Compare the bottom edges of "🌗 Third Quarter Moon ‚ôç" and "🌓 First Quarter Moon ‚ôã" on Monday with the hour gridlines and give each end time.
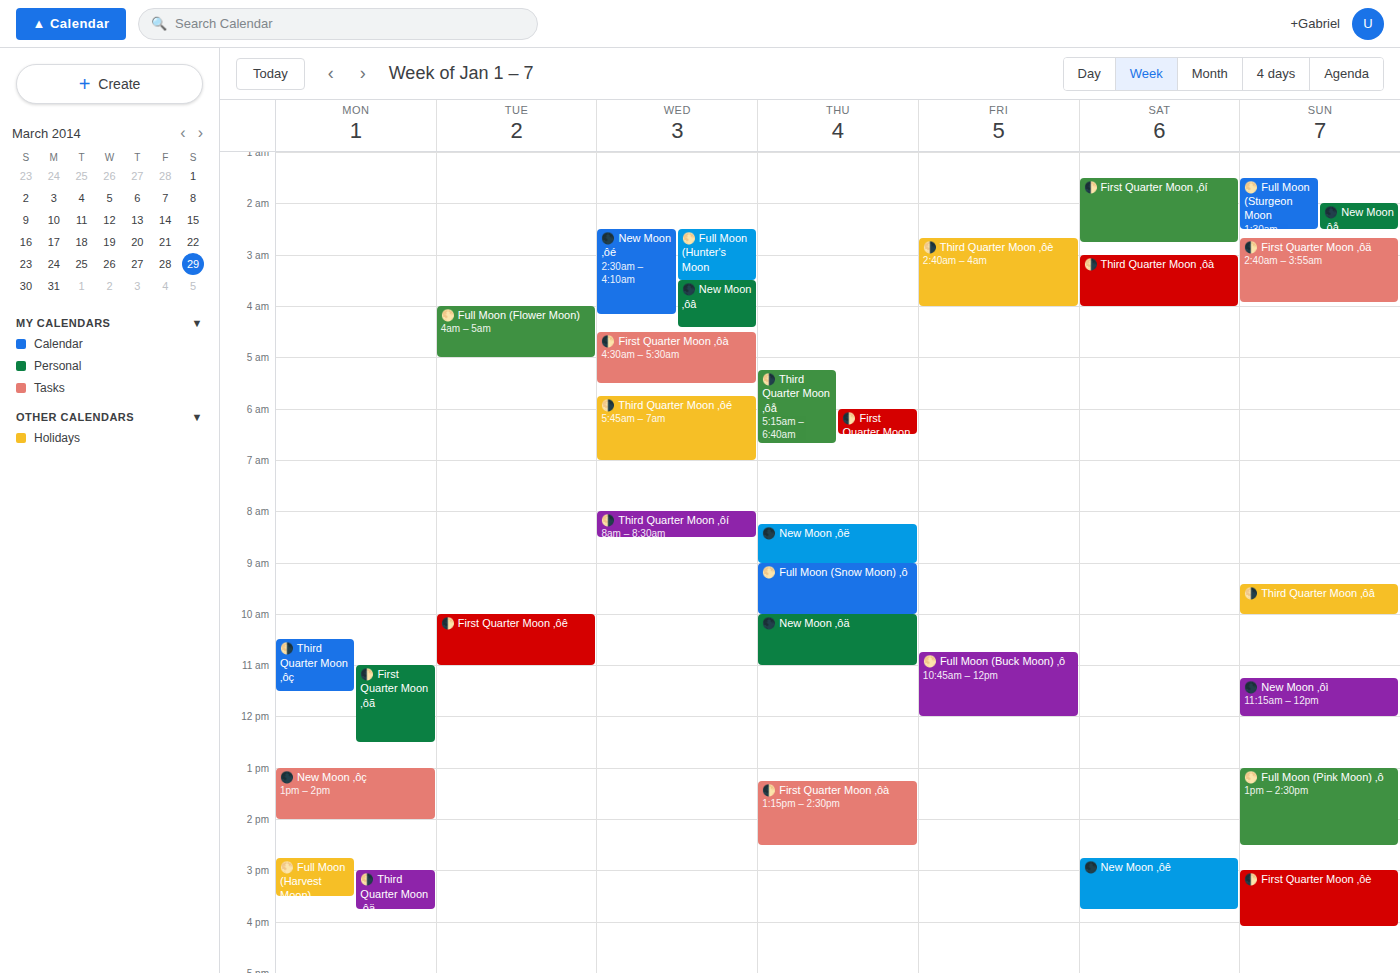
"🌗 Third Quarter Moon ‚ôç": 11:30, halfway between the 11:00 and 12:00 lines. "🌓 First Quarter Moon ‚ôã": 12:30, halfway between the 12:00 and 13:00 lines.